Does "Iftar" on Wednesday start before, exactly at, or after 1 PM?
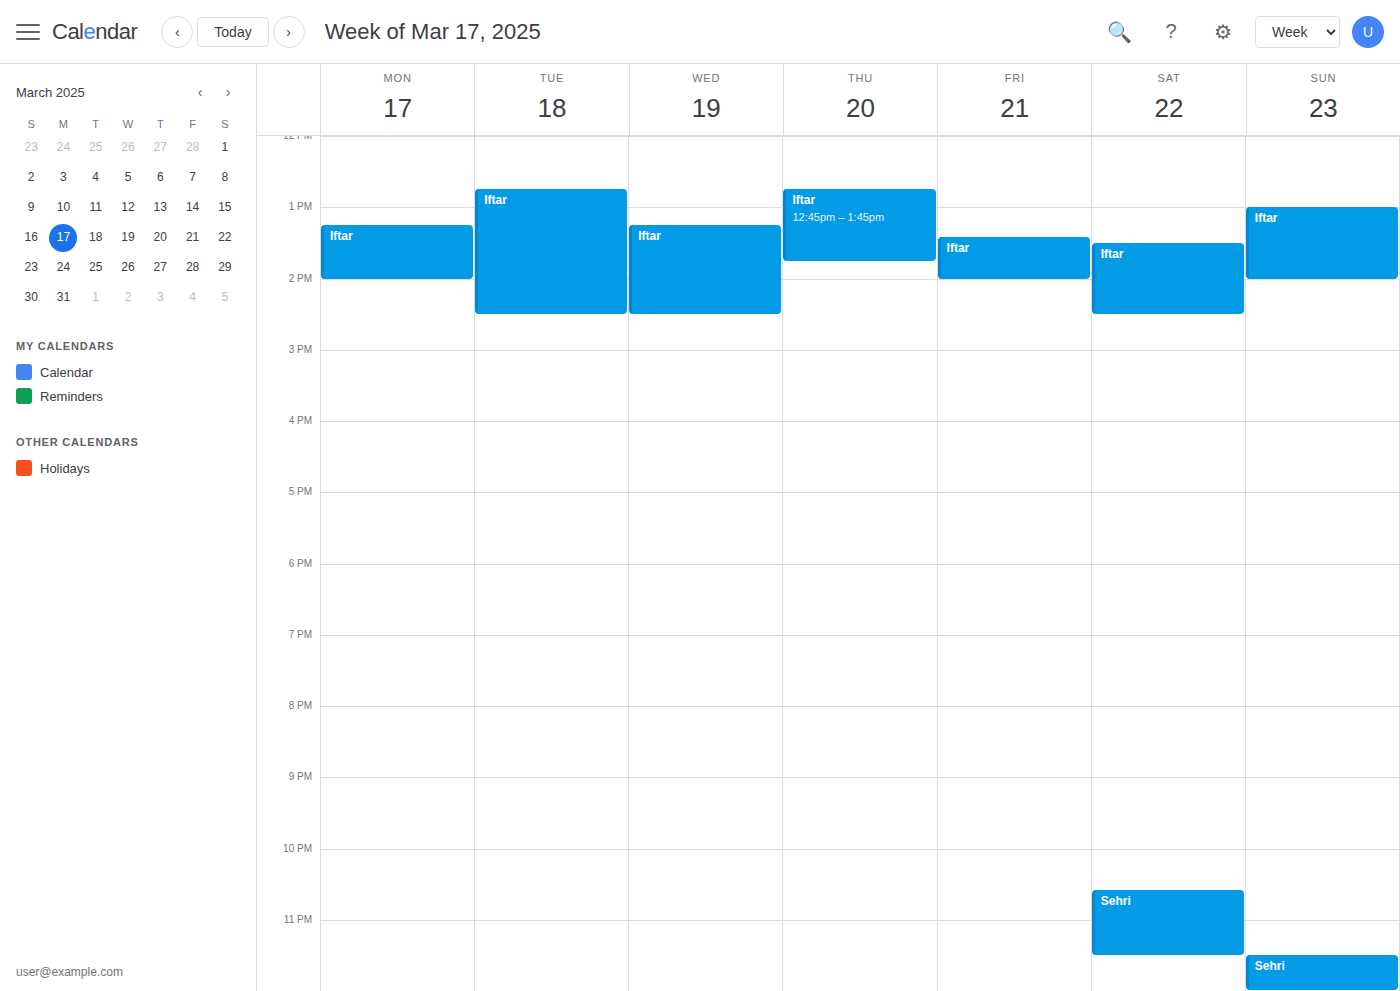
1:15 PM -- after 1 PM, 15 minutes below the 1 PM line.